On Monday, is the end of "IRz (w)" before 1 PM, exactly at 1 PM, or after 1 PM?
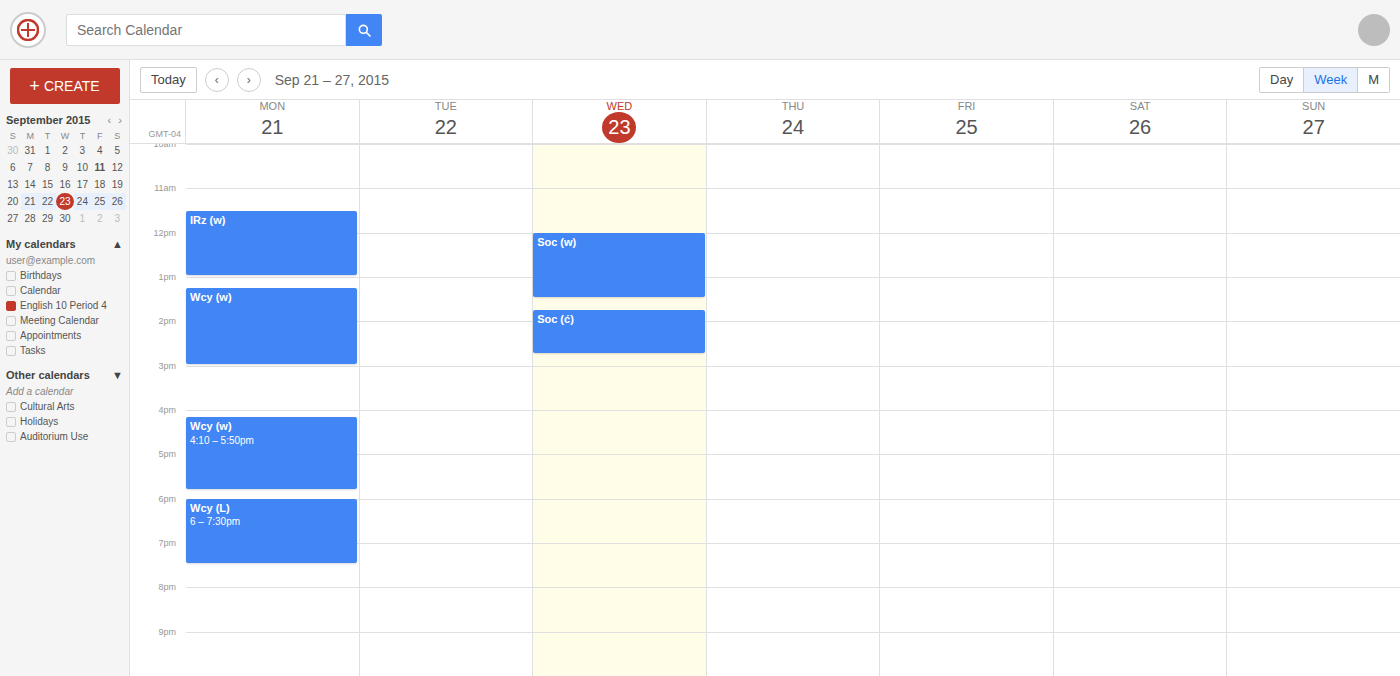
1:00 PM -- exactly at 1 PM, on the 1 PM line.